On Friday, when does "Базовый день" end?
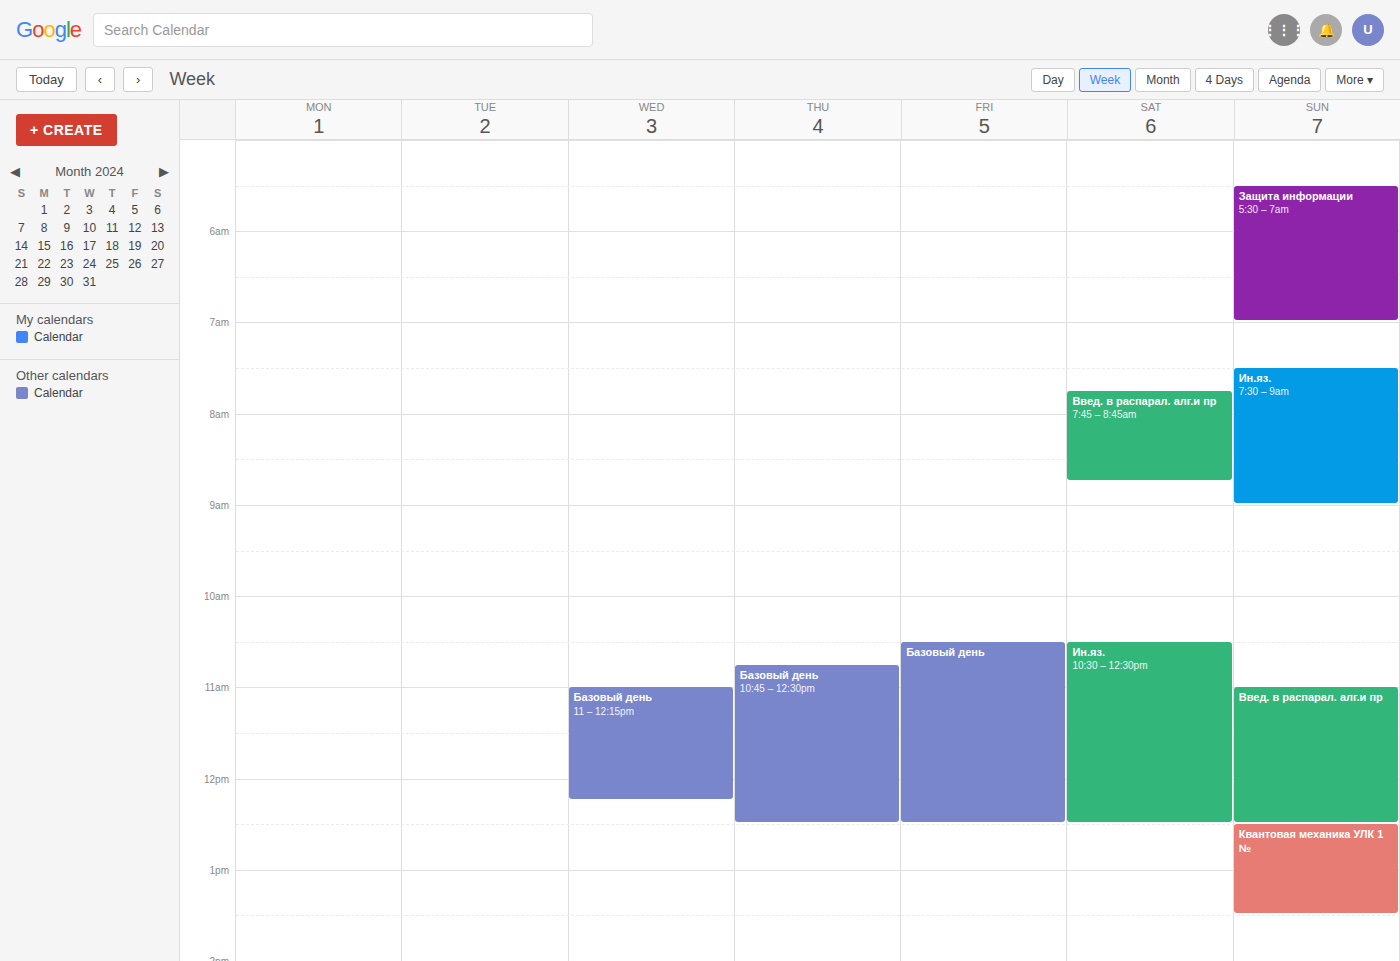
12:30 PM